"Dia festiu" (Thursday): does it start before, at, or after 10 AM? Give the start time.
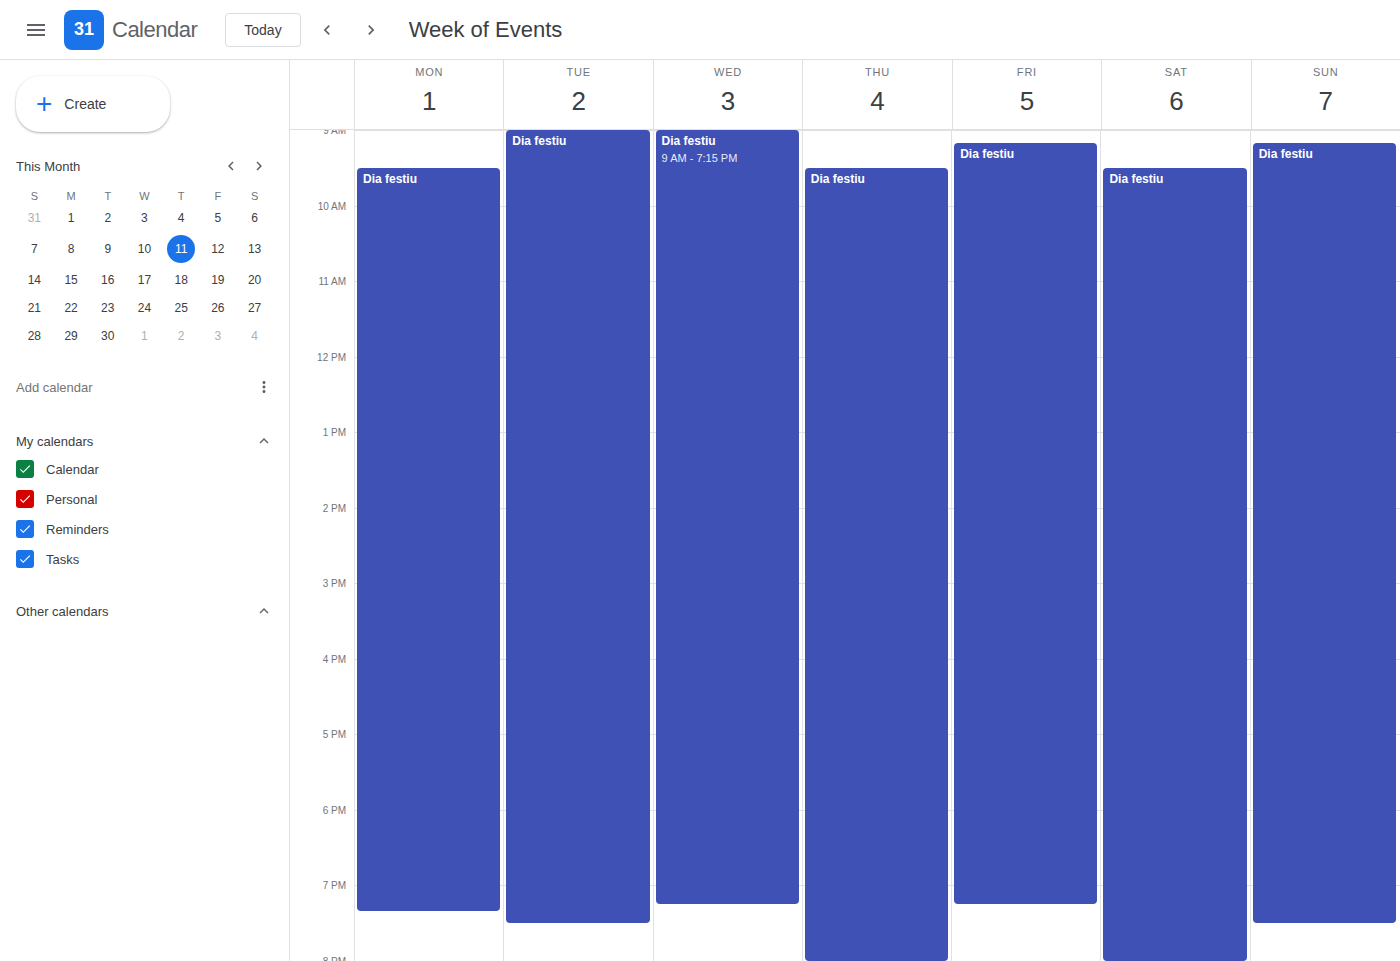
9:30 AM -- before 10 AM, 30 minutes above the 10 AM line.